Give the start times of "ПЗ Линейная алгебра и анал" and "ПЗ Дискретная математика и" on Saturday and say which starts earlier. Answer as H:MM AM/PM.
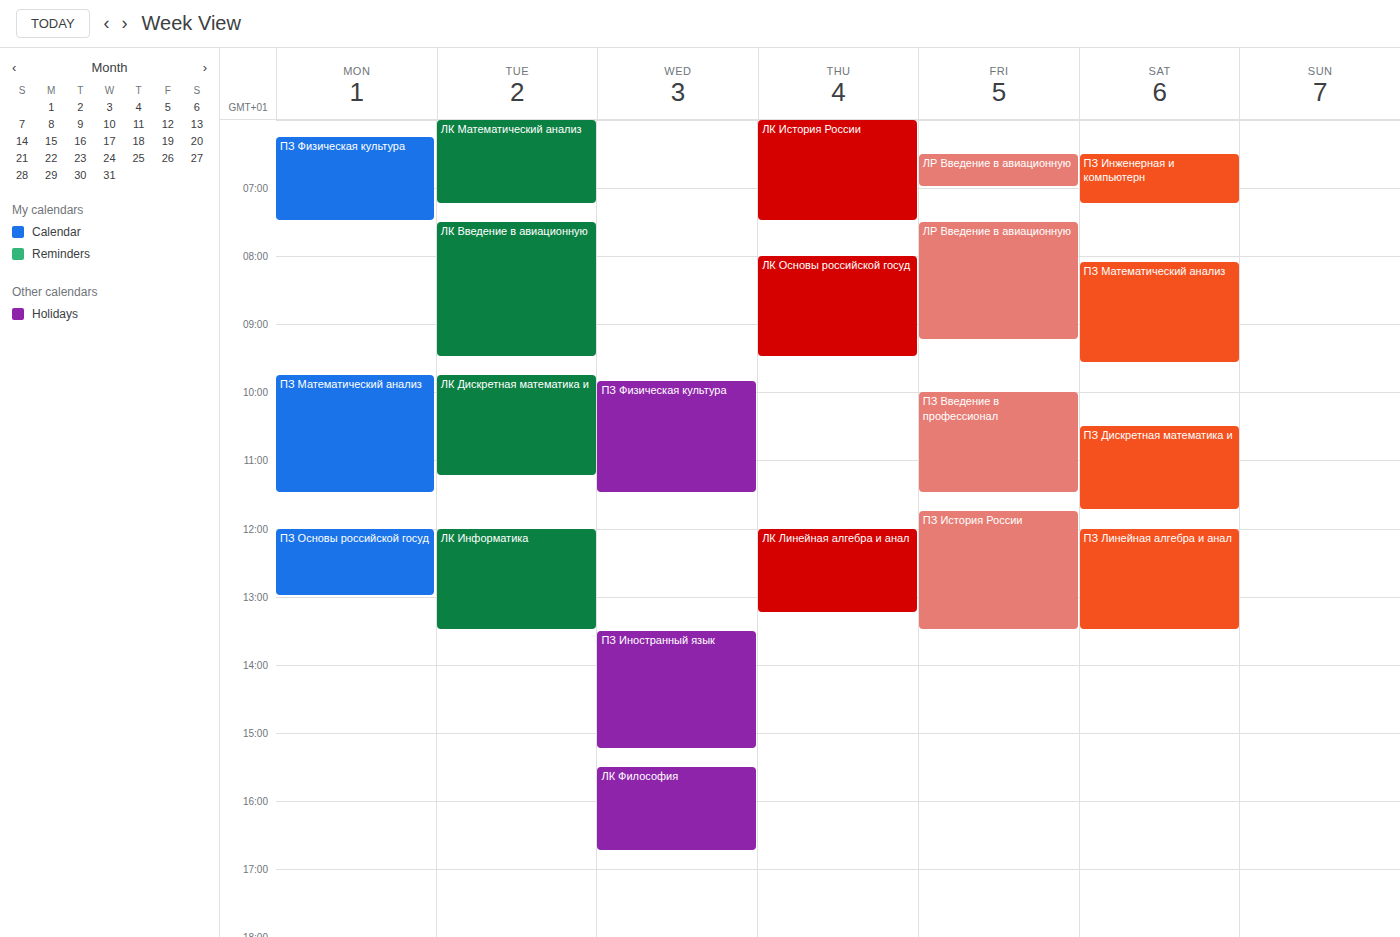
"ПЗ Дискретная математика и" 10:30 AM; "ПЗ Линейная алгебра и анал" 12:00 PM.